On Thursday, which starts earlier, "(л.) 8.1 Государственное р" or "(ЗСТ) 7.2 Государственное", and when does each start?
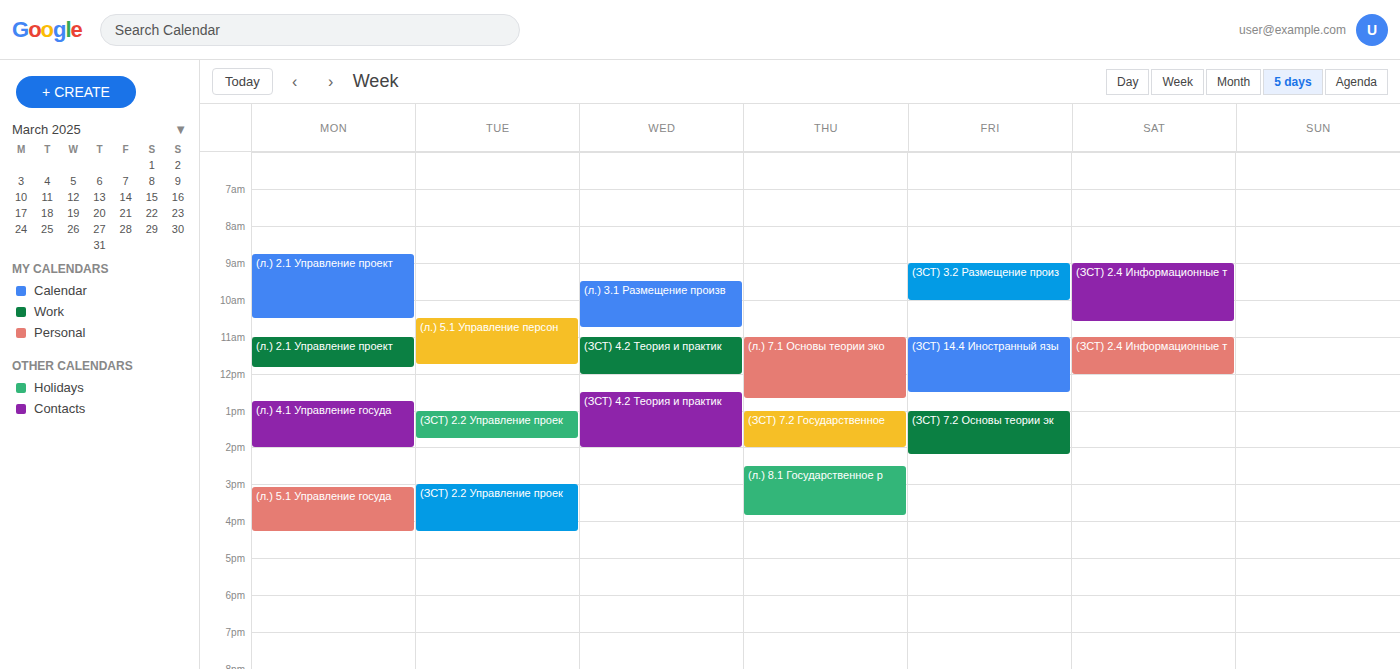
"(ЗСТ) 7.2 Государственное" 13:00; "(л.) 8.1 Государственное р" 14:30.